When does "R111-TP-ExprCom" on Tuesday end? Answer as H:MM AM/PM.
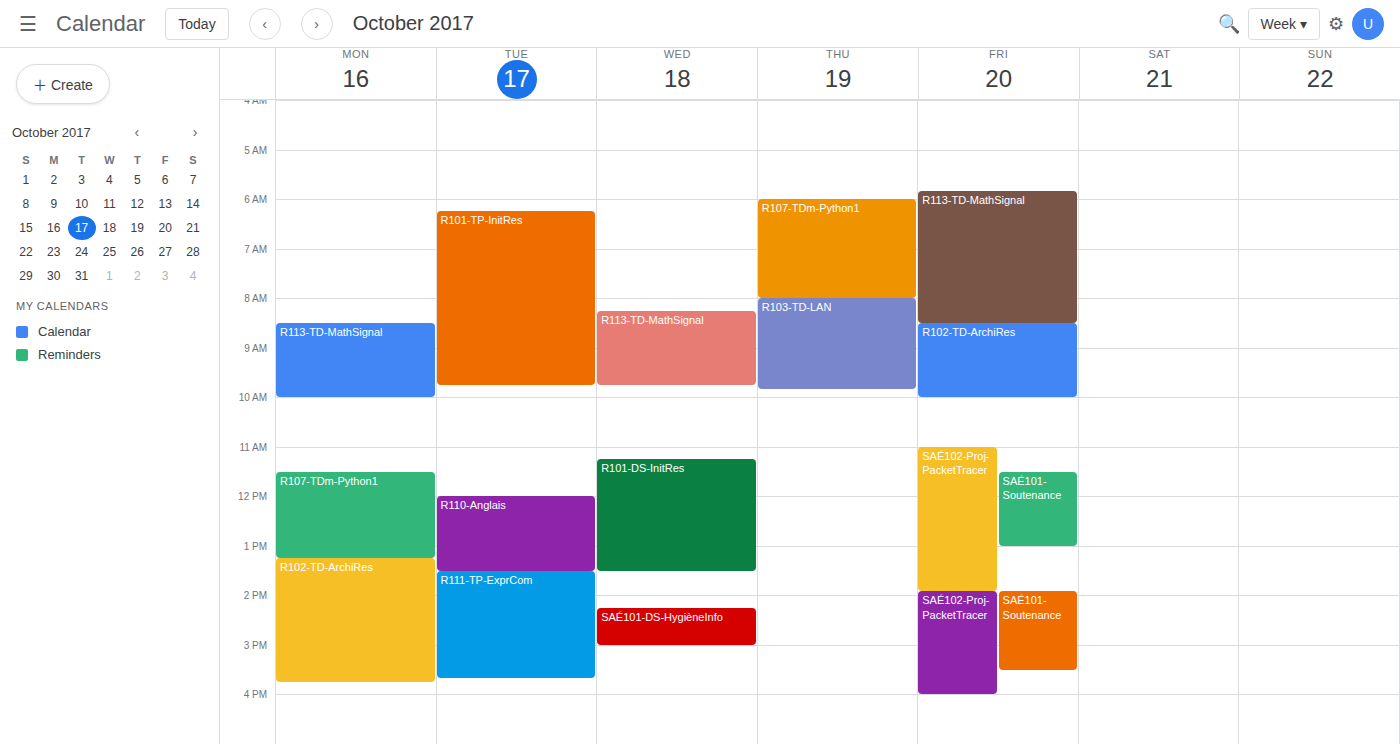
3:40 PM